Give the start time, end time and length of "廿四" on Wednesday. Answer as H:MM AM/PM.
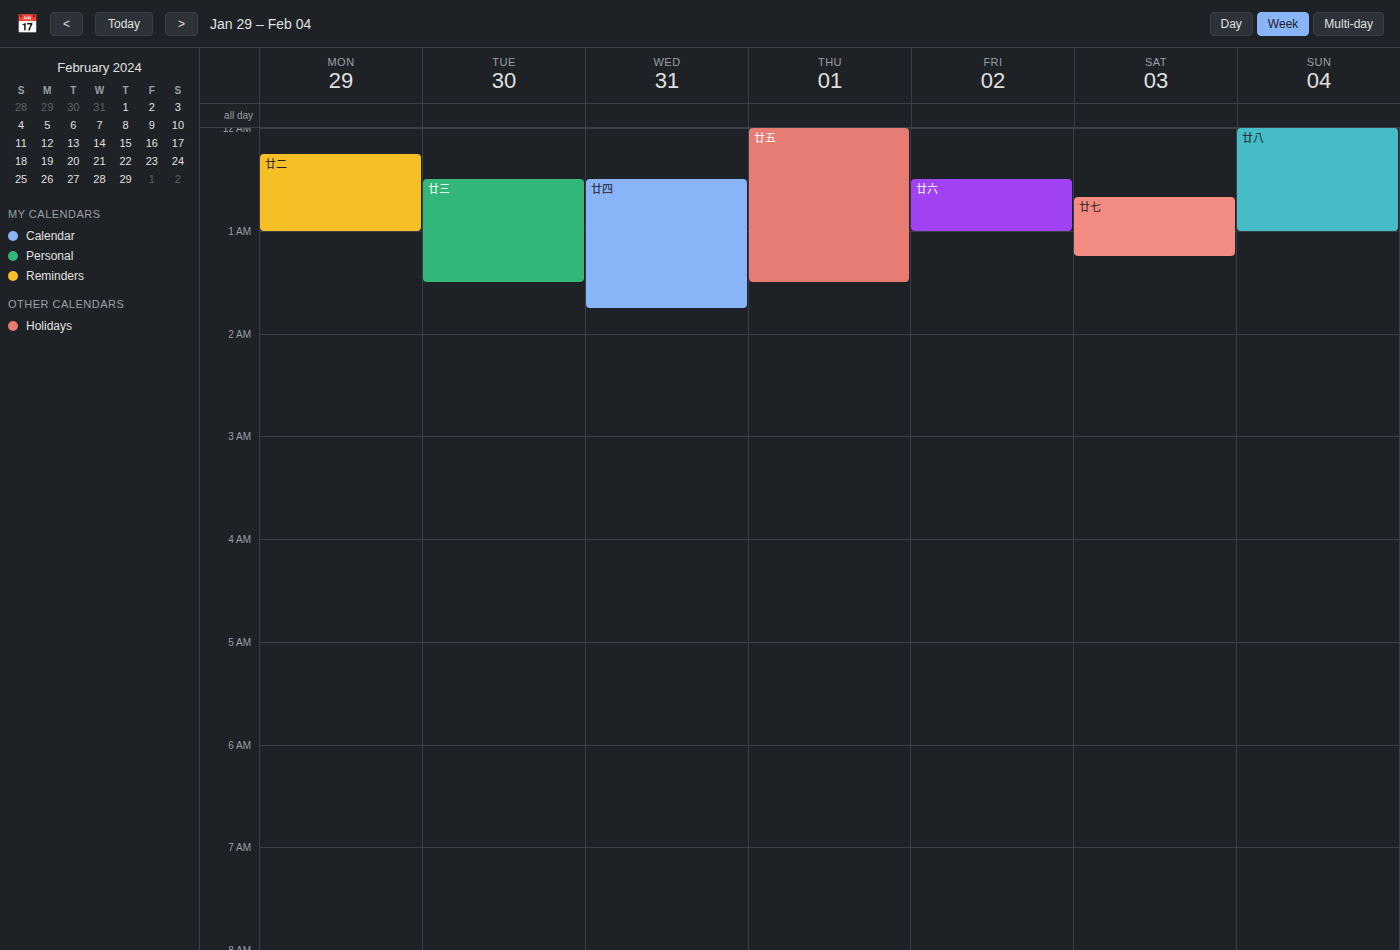
12:30 AM to 1:45 AM, 1 hour 15 minutes